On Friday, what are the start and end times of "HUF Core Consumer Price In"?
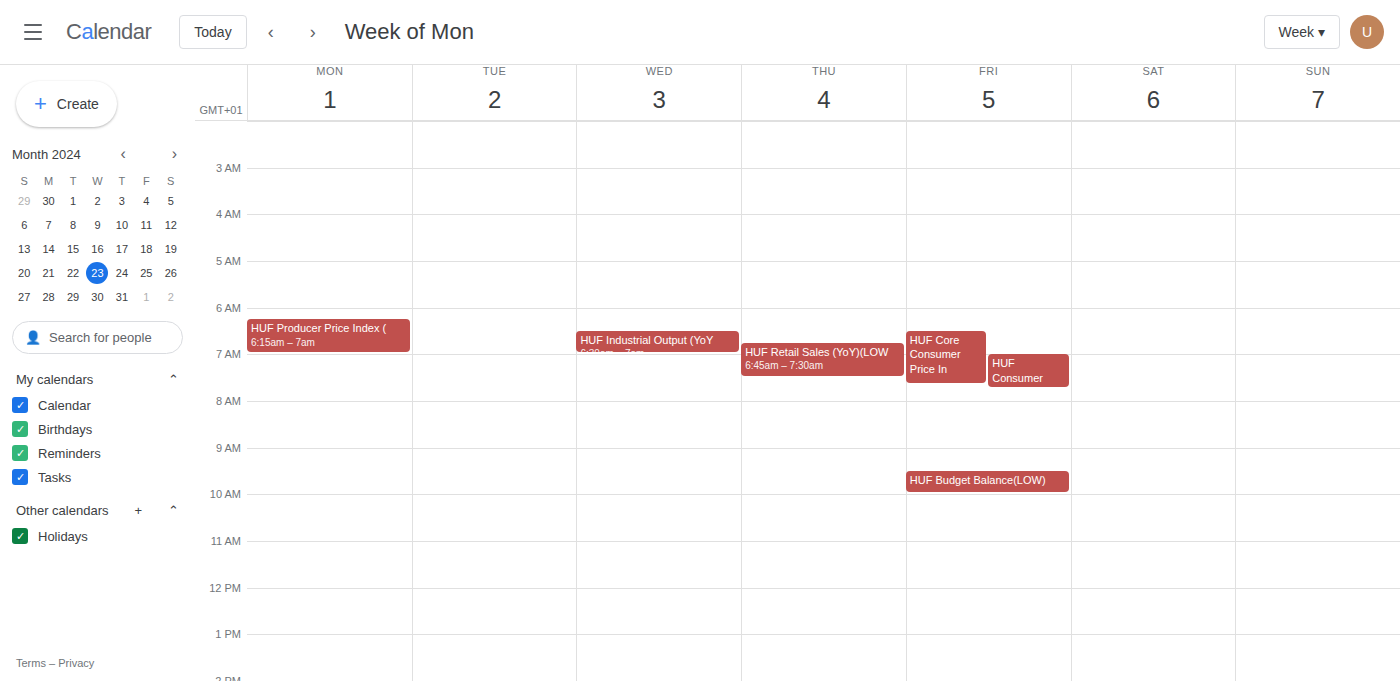
6:30 AM to 7:40 AM